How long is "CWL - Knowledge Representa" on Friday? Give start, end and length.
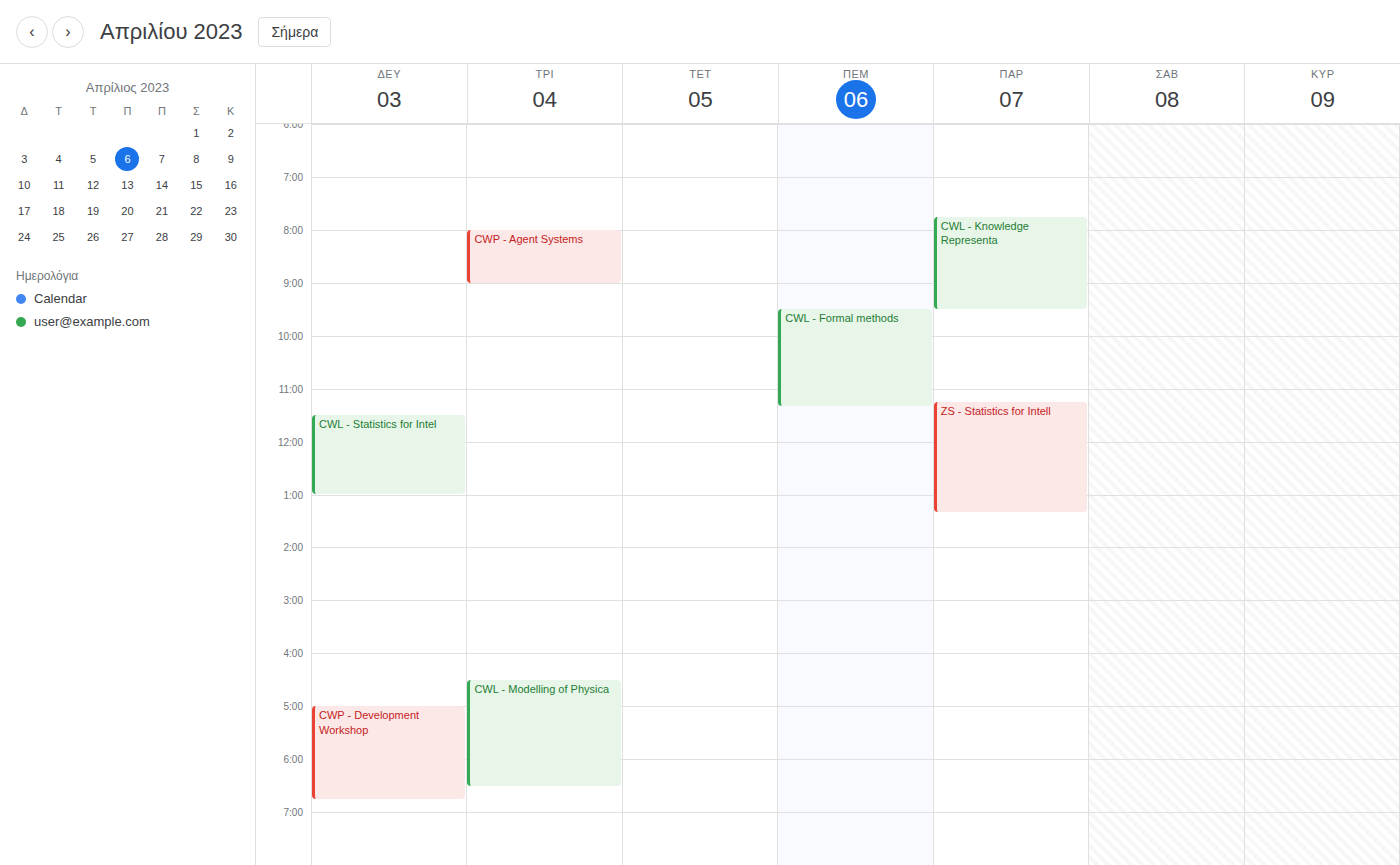
7:45 AM to 9:30 AM, 1 hour 45 minutes